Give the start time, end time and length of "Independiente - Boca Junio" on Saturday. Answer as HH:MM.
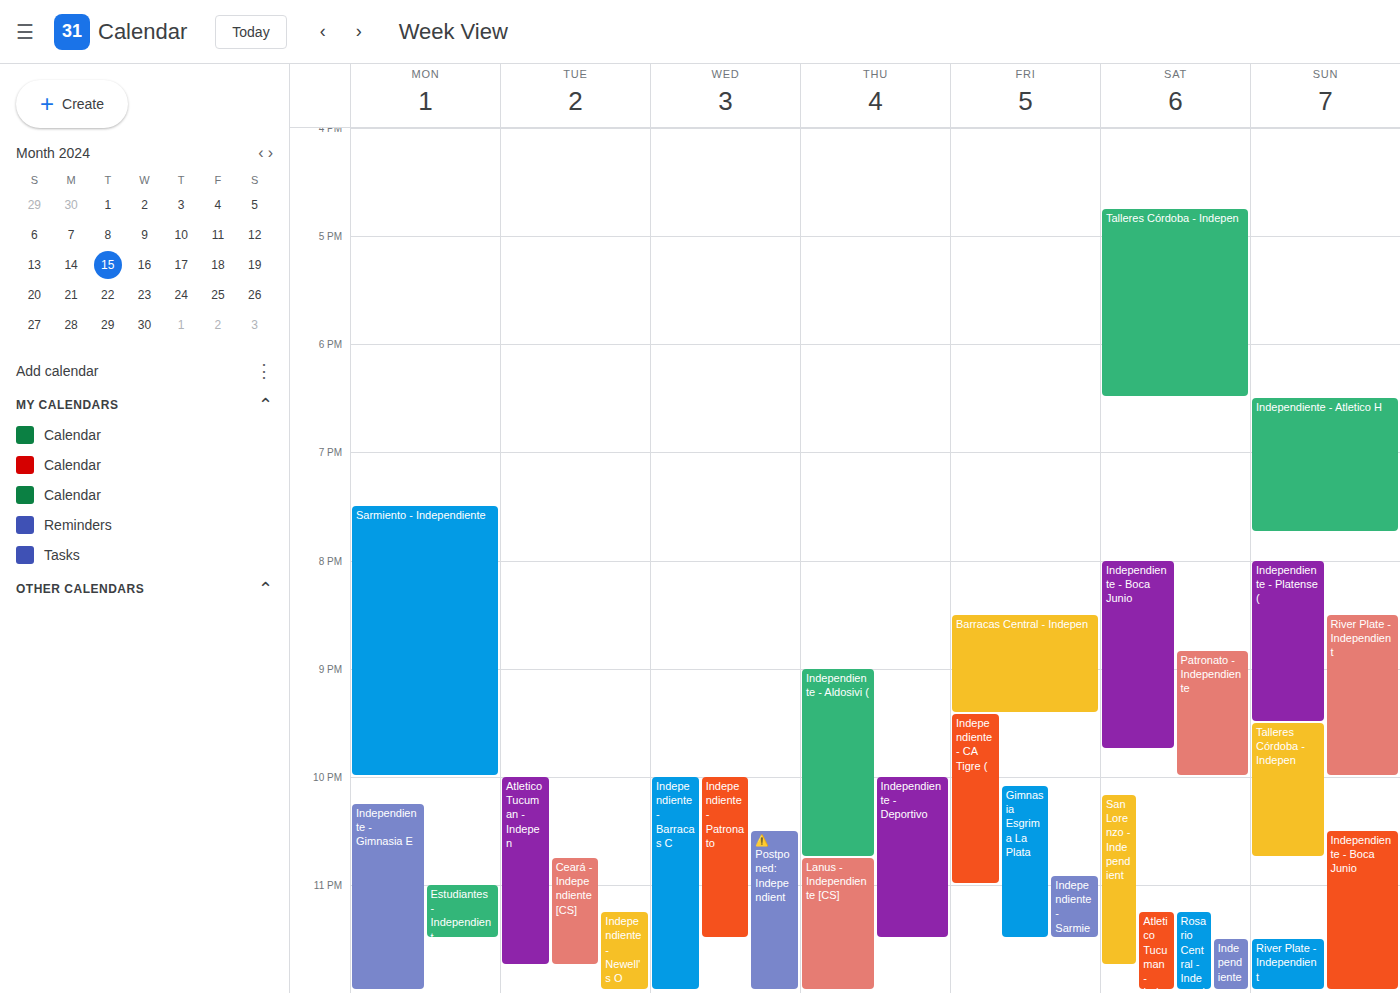
20:00 to 21:45, 1 hour 45 minutes